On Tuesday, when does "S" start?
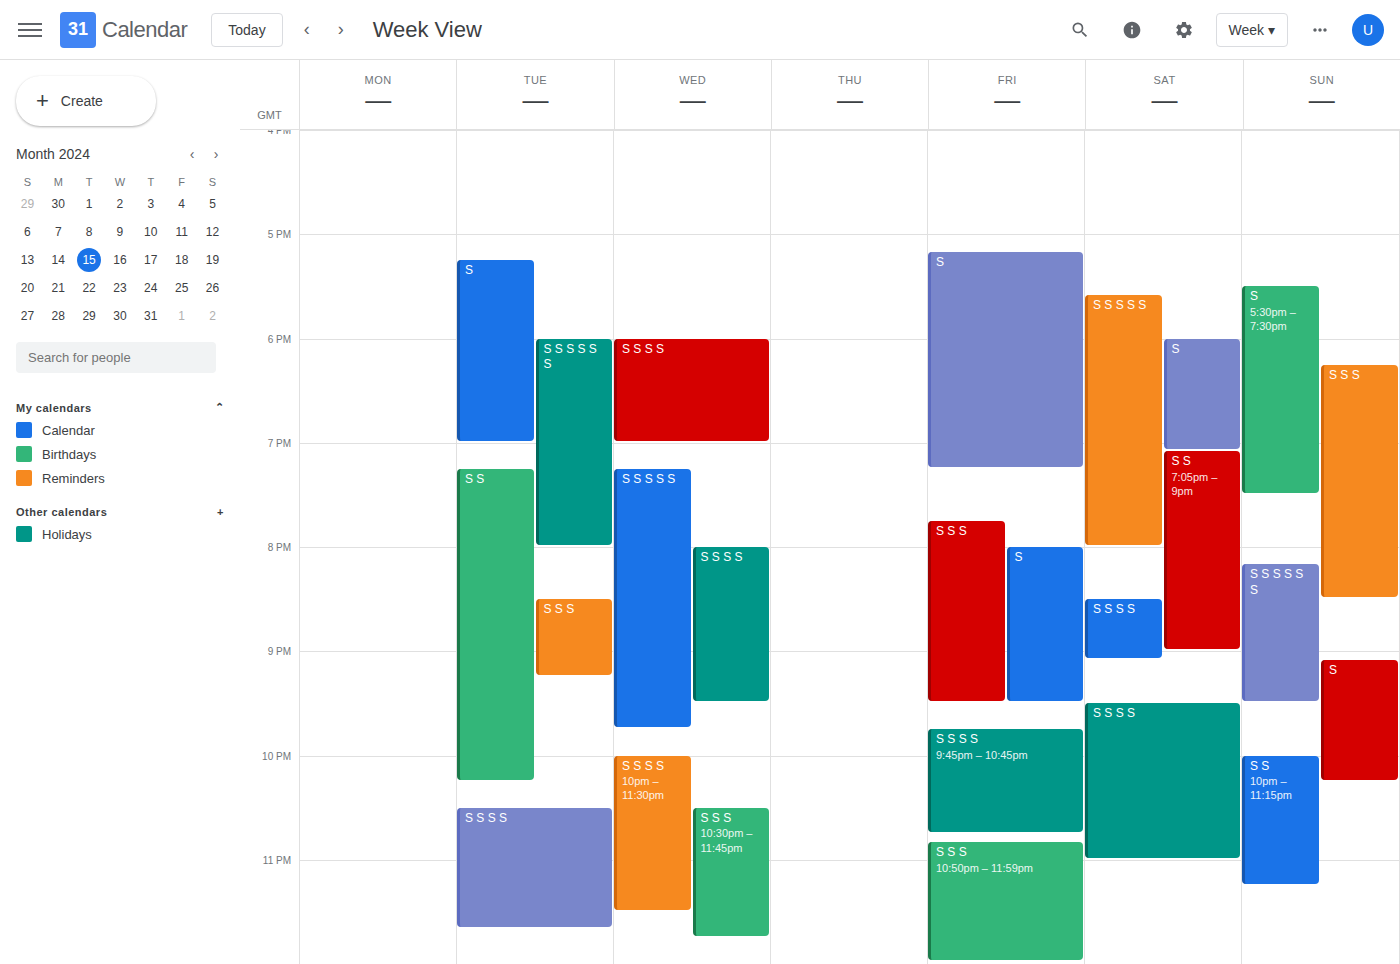
5:15 PM